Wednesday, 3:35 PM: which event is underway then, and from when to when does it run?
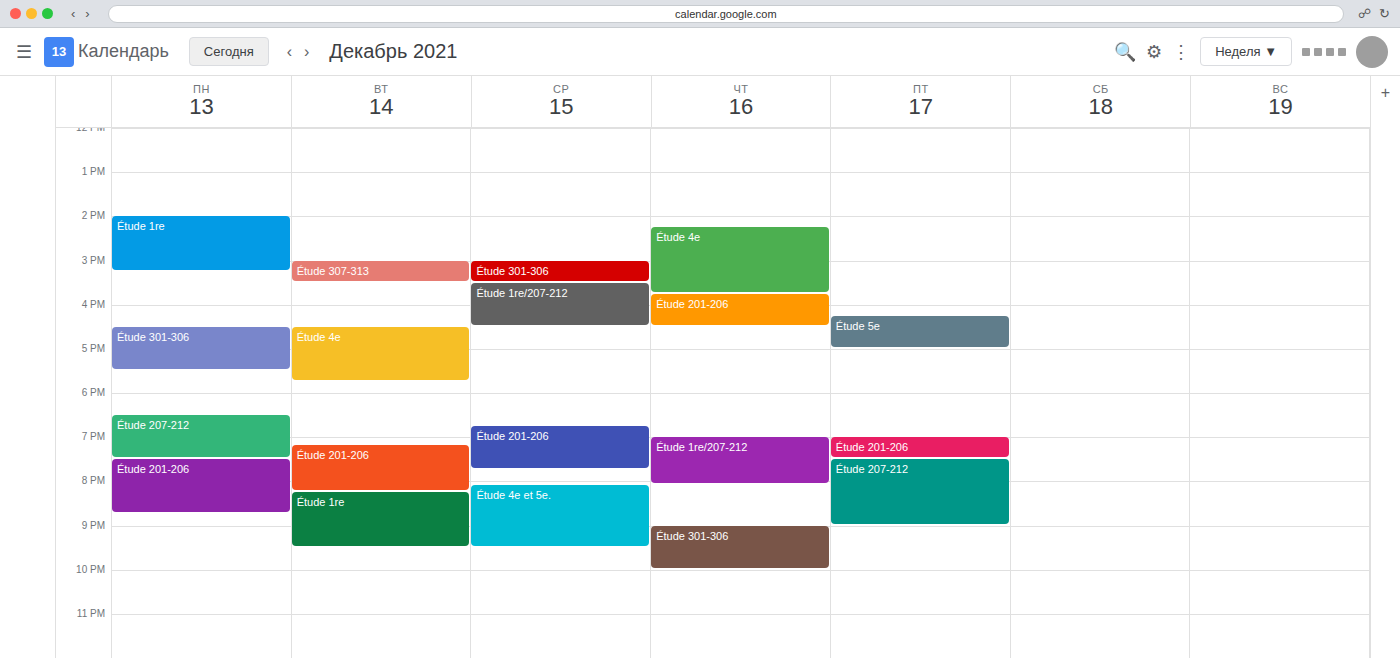
"Étude 1re/207-212", 3:30 PM to 4:30 PM